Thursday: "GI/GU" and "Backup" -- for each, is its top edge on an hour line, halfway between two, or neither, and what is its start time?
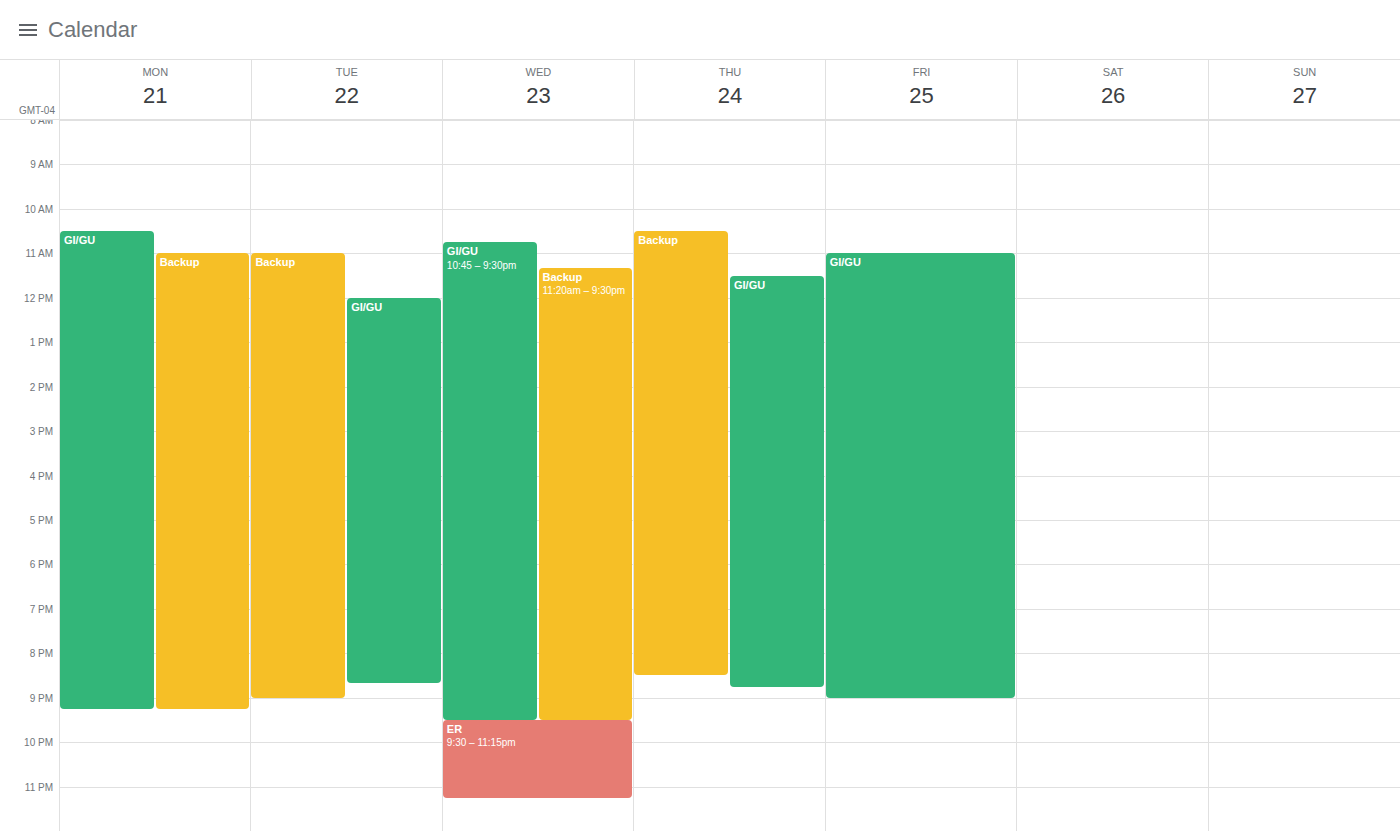
"GI/GU": 11:30 AM, halfway between the 11 AM and 12 PM lines. "Backup": 10:30 AM, halfway between the 10 AM and 11 AM lines.